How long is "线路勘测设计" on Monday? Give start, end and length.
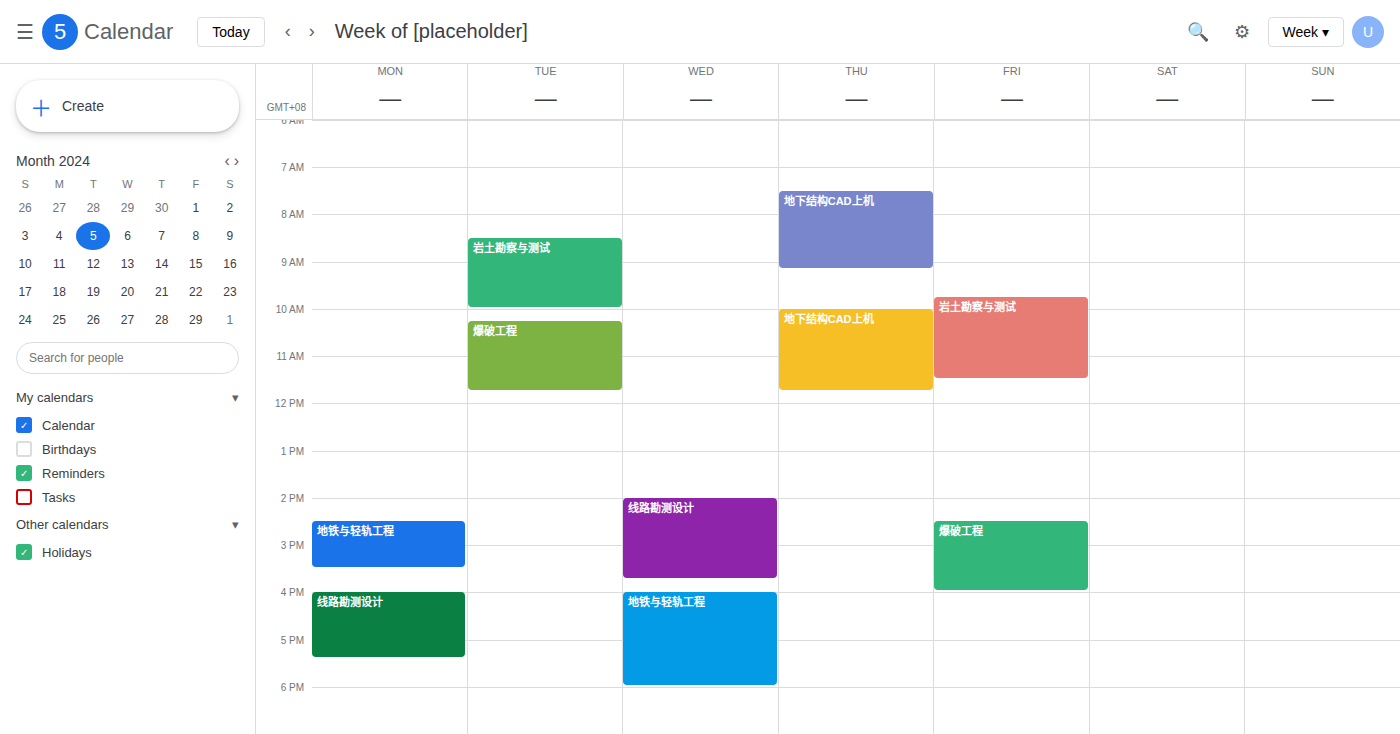
4:00 PM to 5:25 PM, 1 hour 25 minutes